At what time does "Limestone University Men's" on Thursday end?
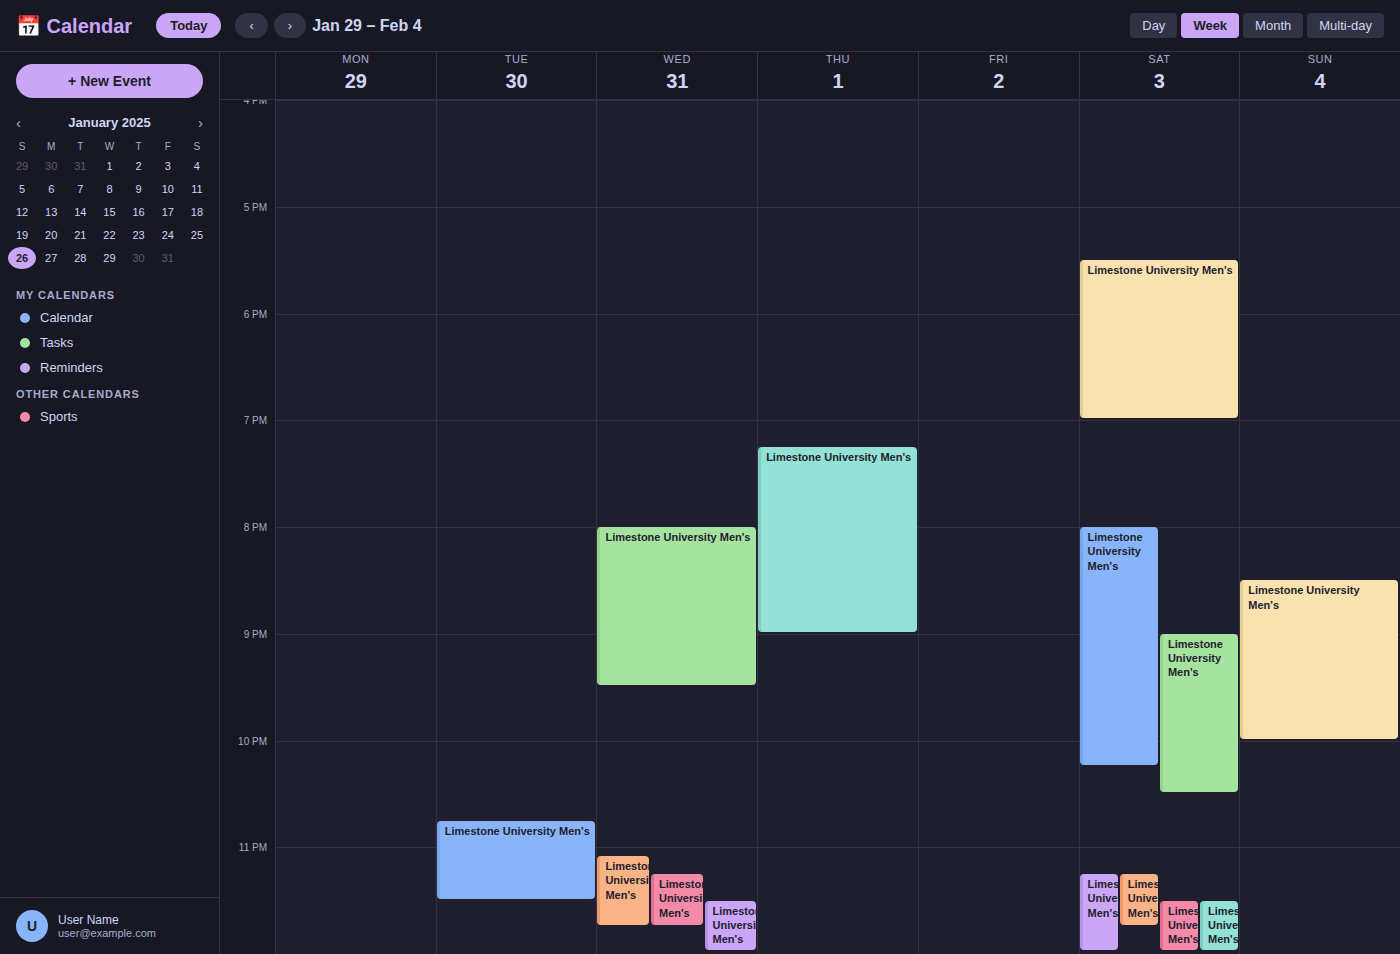
9:00 PM